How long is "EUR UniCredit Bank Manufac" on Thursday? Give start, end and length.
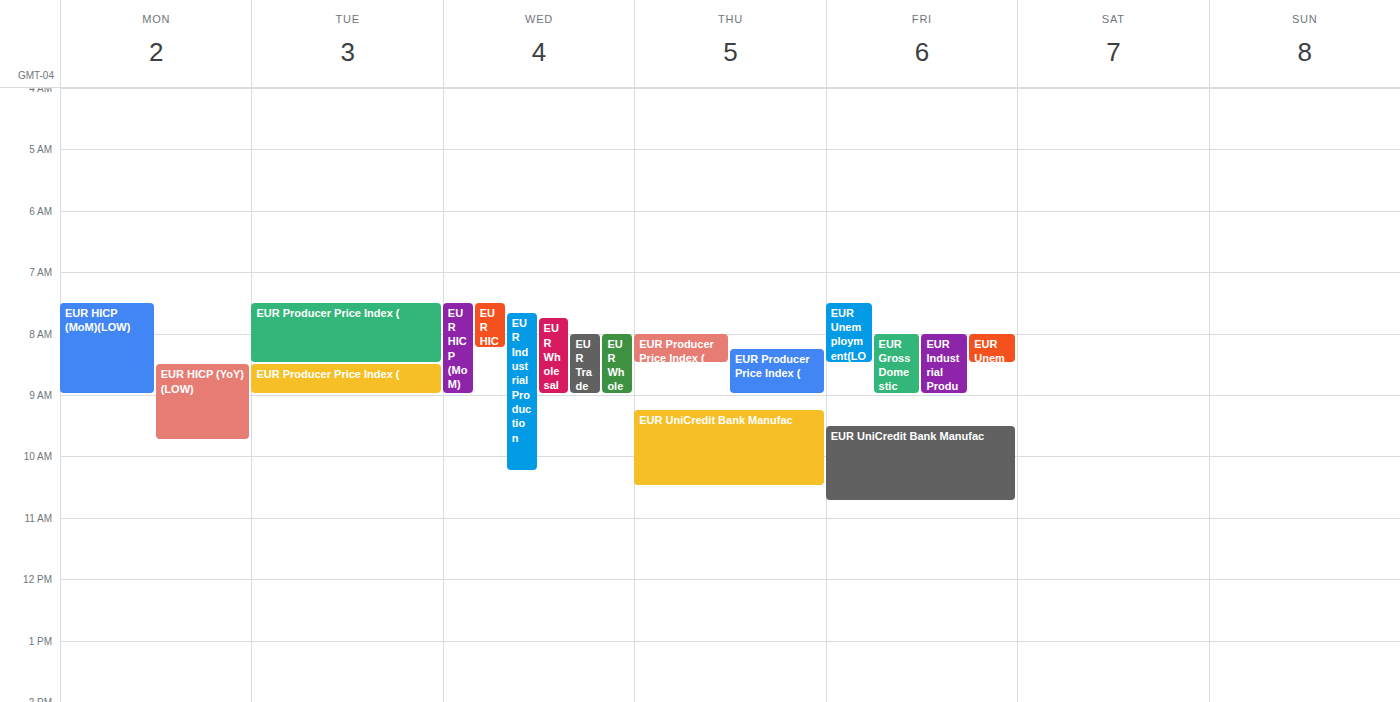
9:15 AM to 10:30 AM, 1 hour 15 minutes